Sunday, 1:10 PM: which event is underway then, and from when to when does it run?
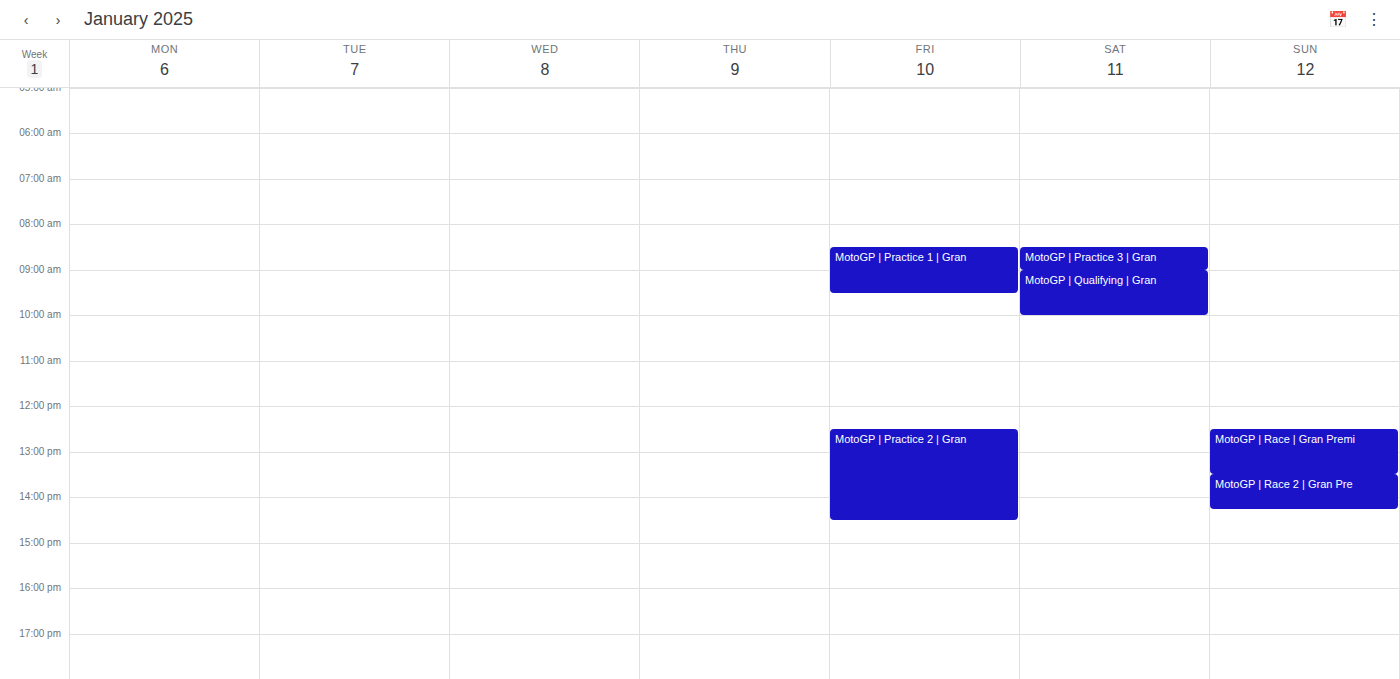
"MotoGP | Race | Gran Premi", 12:30 PM to 1:30 PM